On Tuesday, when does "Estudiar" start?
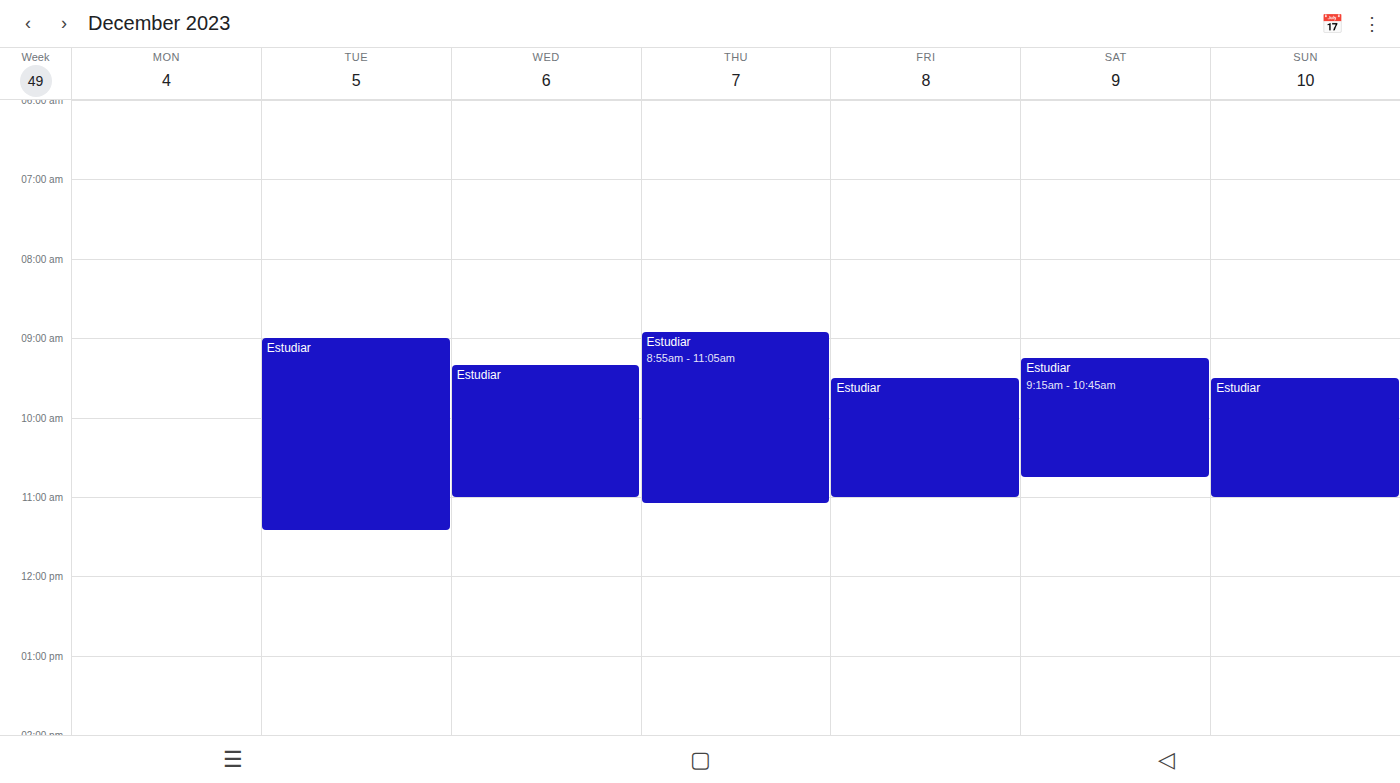
9:00 AM